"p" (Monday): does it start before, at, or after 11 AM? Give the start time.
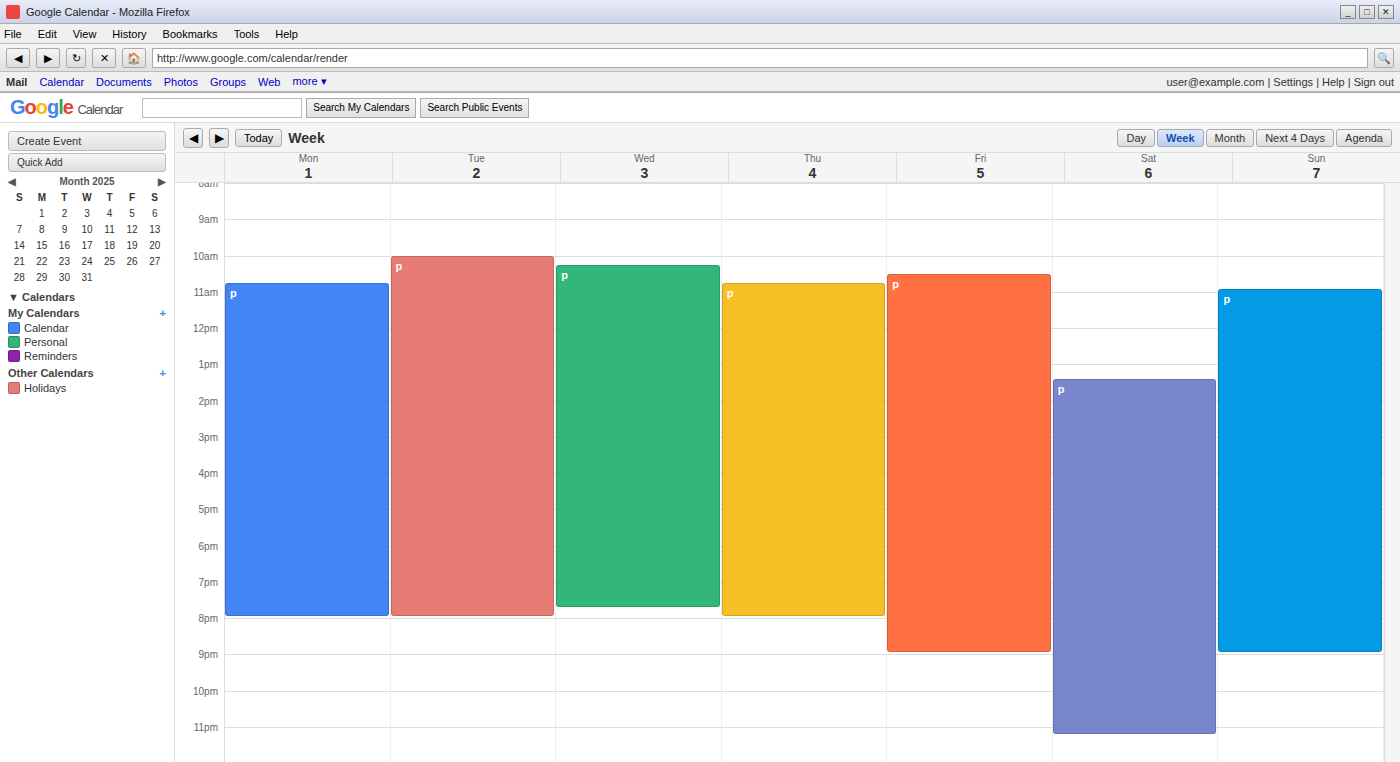
10:45 AM -- before 11 AM, 15 minutes above the 11 AM line.